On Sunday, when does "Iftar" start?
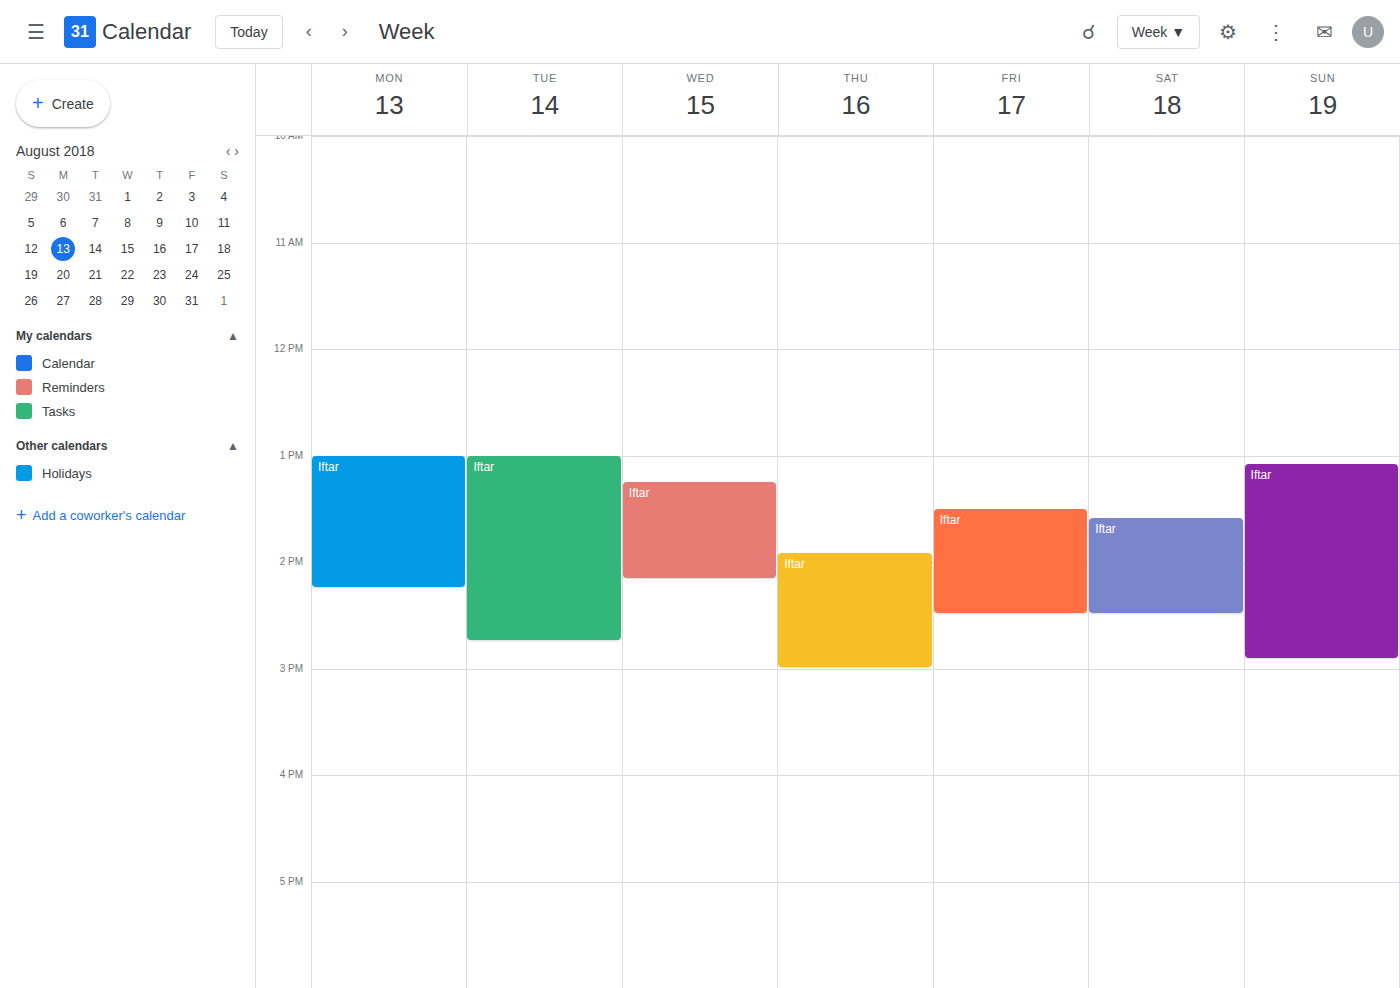
1:05 PM